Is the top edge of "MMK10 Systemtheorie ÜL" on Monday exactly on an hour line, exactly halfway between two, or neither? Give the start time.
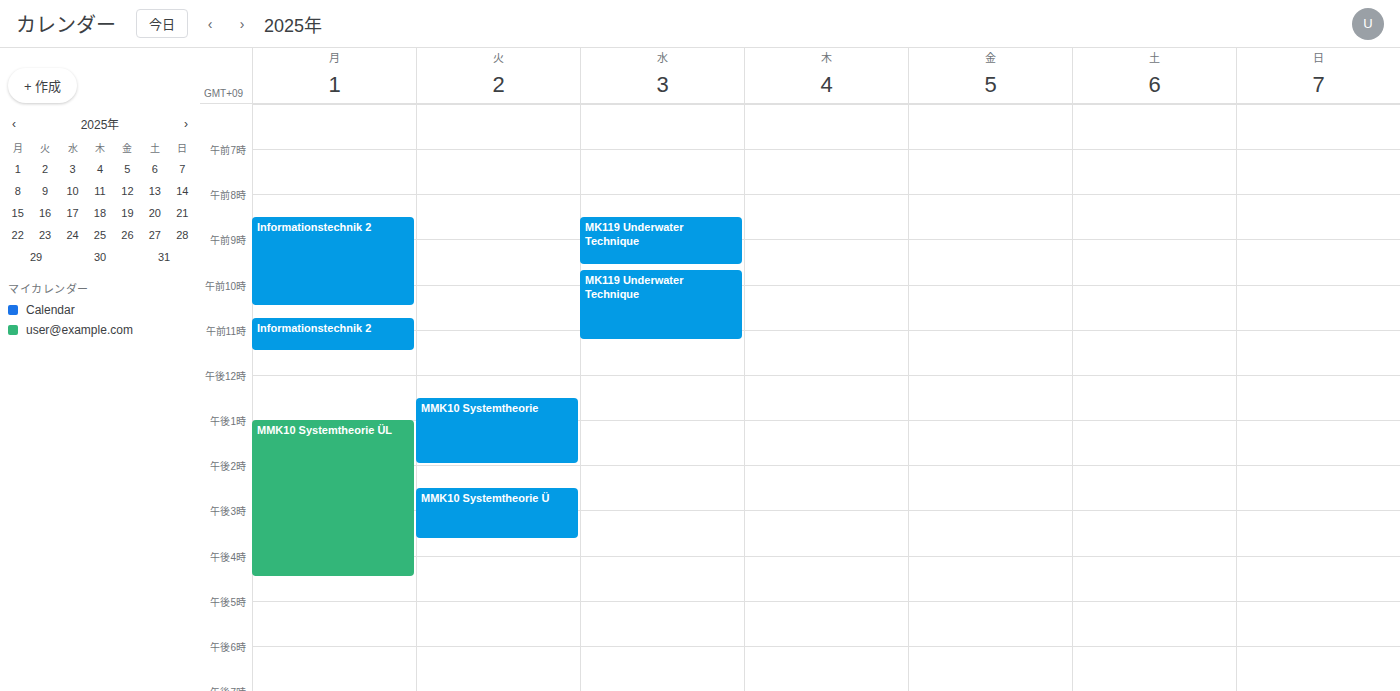
1:00 PM -- exactly on the 1 PM line.